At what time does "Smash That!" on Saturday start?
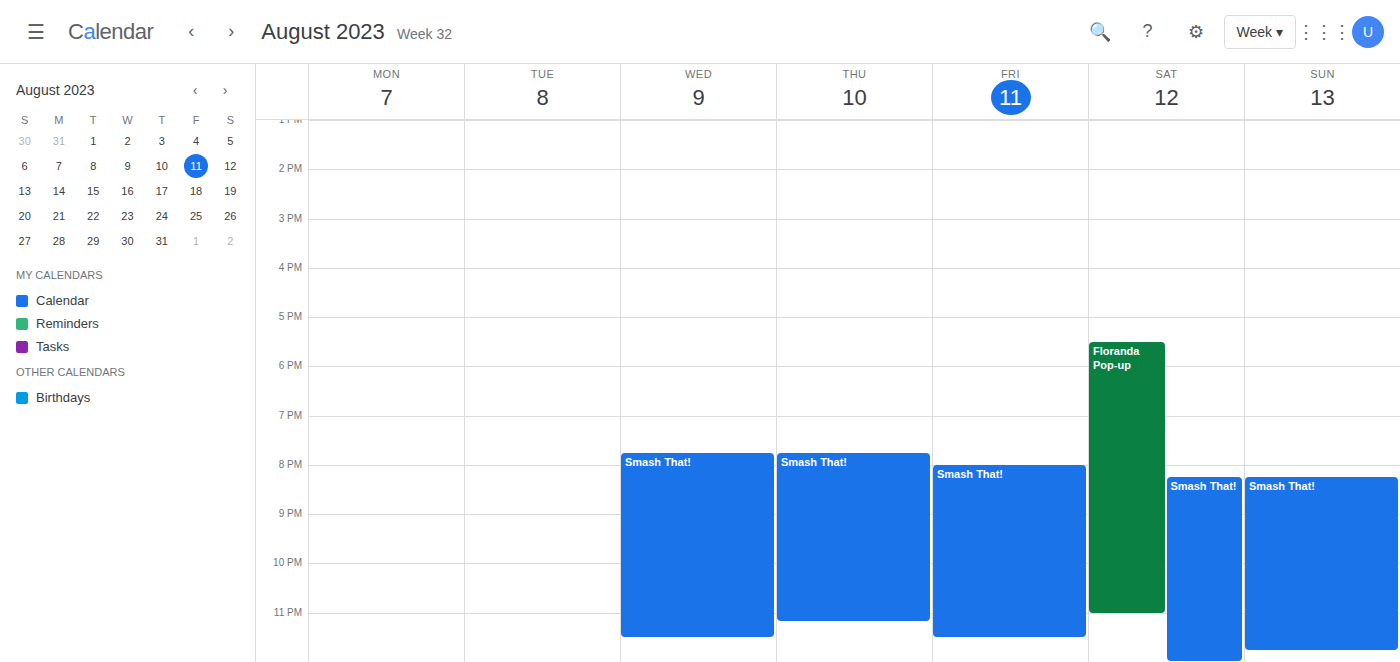
8:15 PM